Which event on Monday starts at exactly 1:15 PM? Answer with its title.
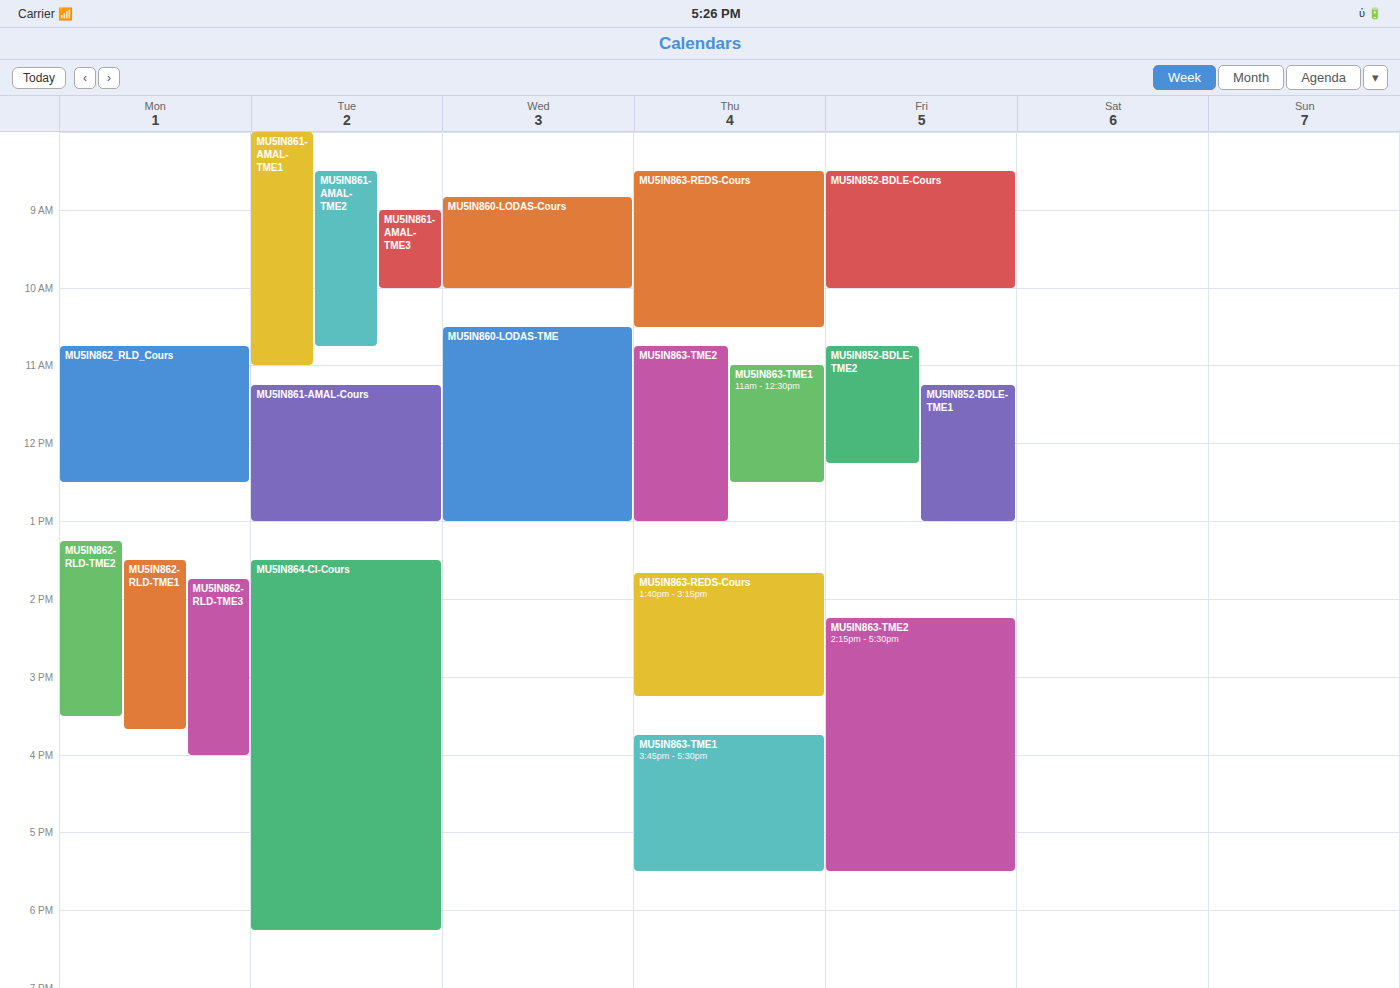
"MU5IN862-RLD-TME2"